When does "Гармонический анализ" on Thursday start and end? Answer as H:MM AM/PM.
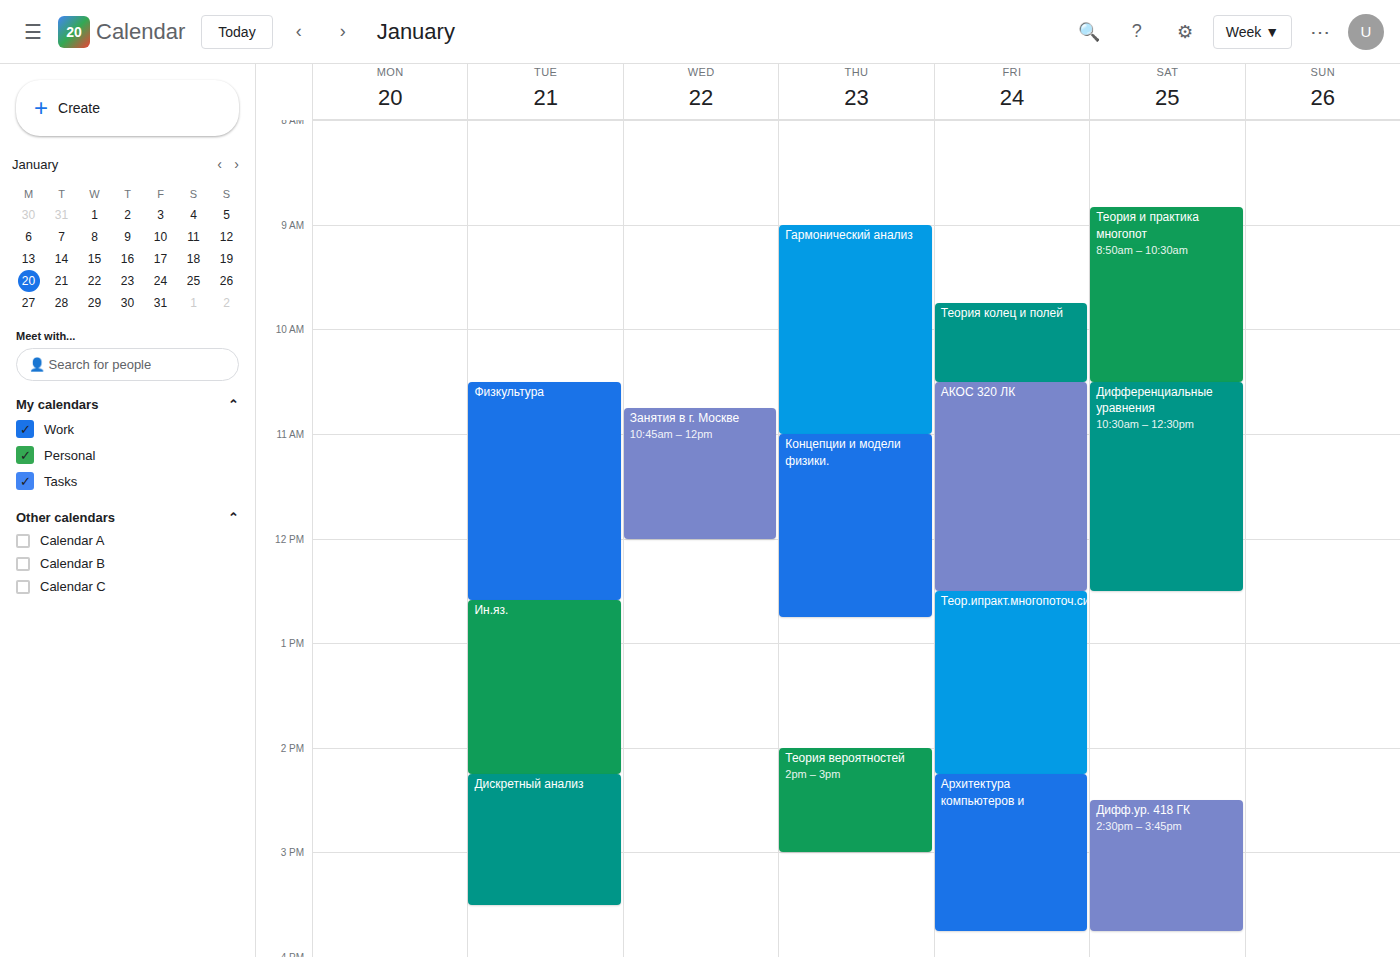
9:00 AM to 11:00 AM